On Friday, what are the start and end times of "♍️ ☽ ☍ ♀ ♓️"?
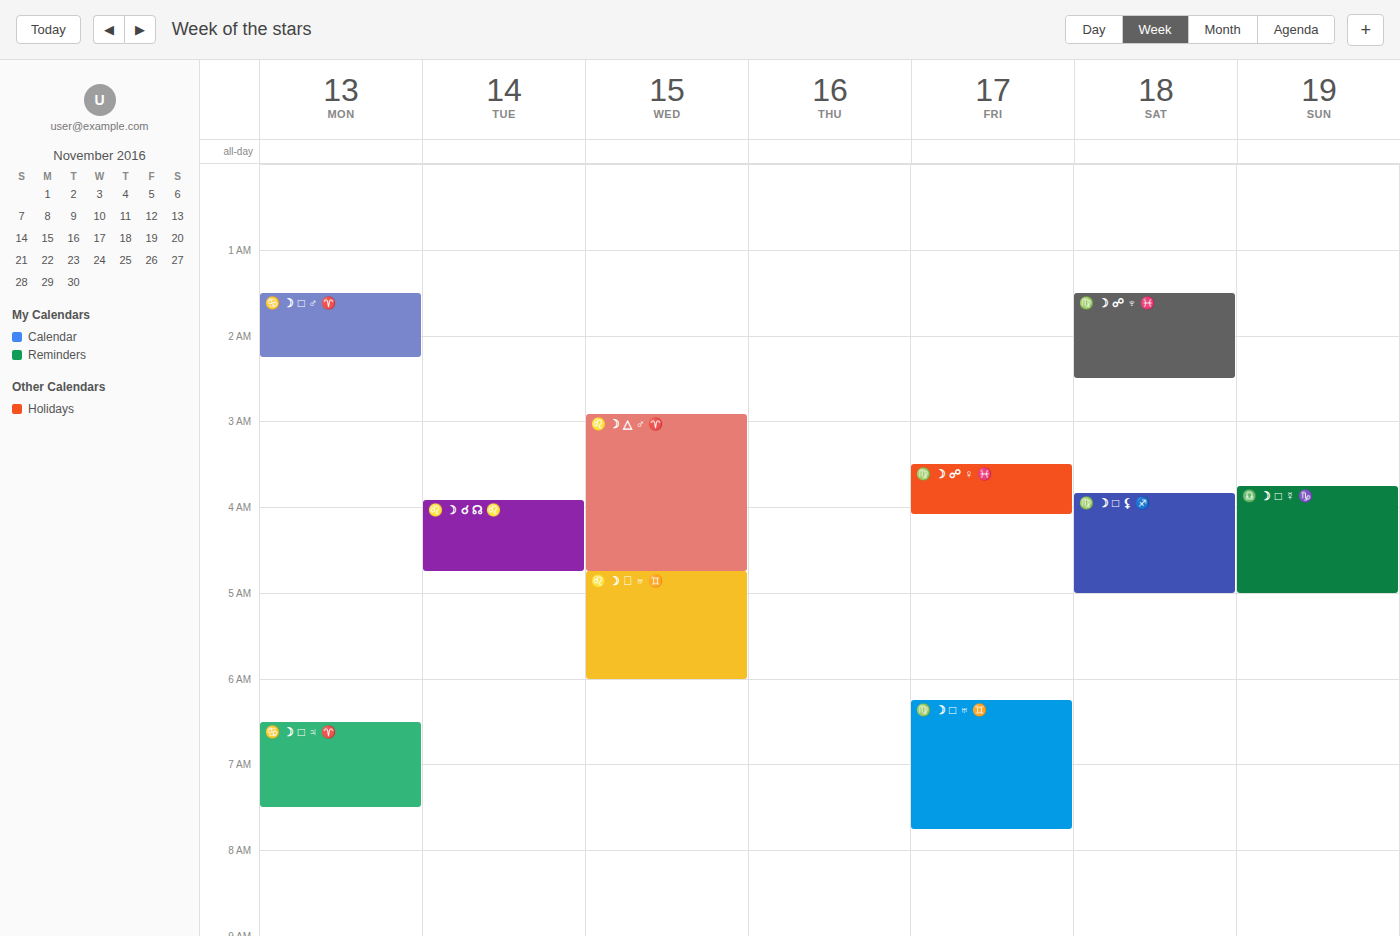
3:30 AM to 4:05 AM